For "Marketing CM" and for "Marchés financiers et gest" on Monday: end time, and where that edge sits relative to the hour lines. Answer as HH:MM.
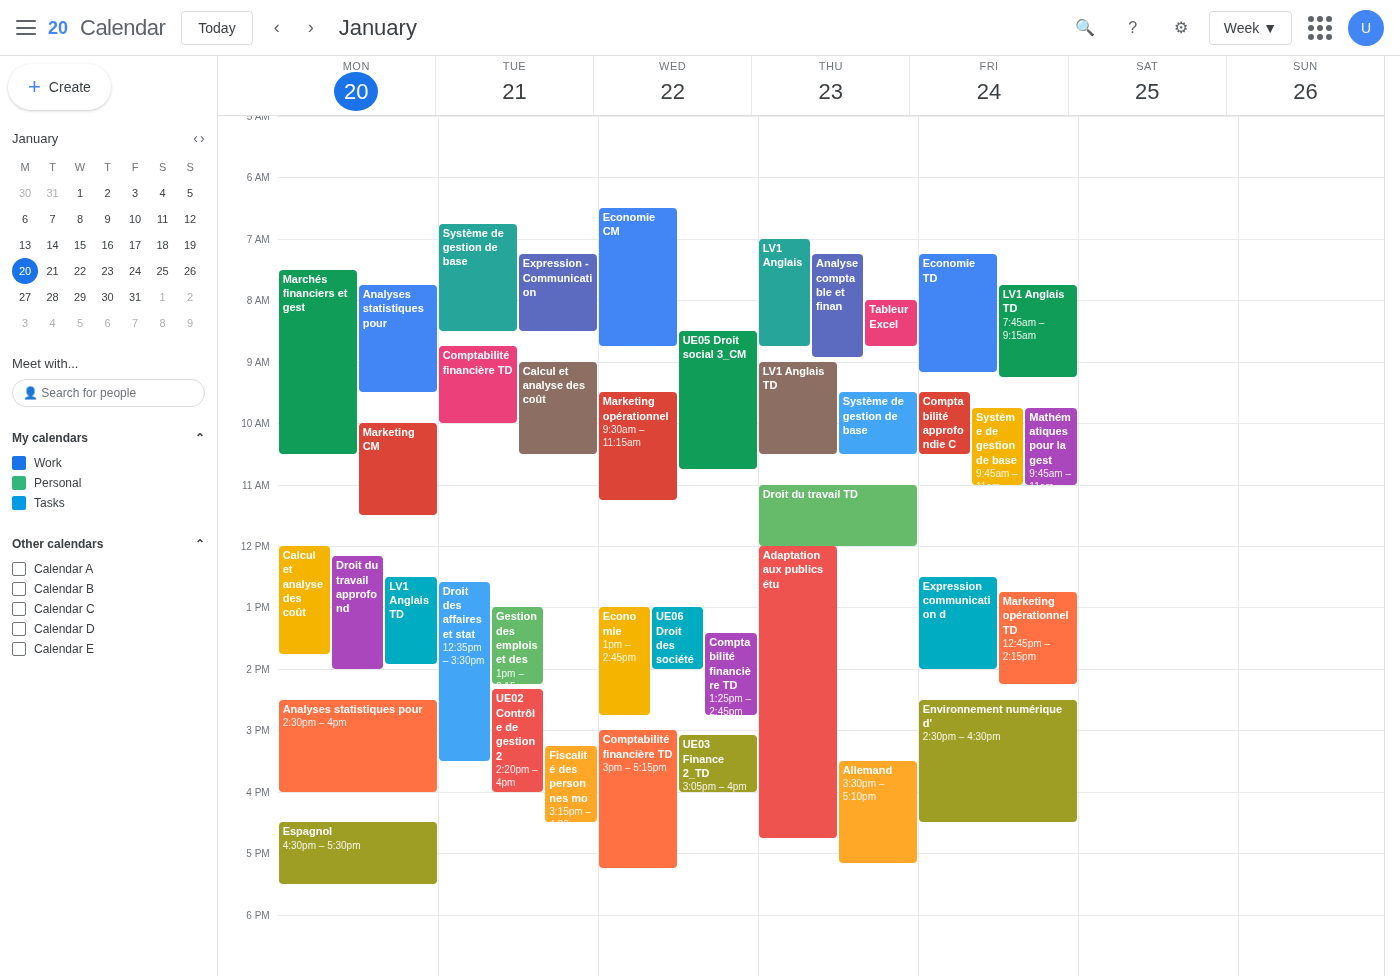
"Marketing CM": 11:30, halfway between the 11:00 and 12:00 lines. "Marchés financiers et gest": 10:30, halfway between the 10:00 and 11:00 lines.